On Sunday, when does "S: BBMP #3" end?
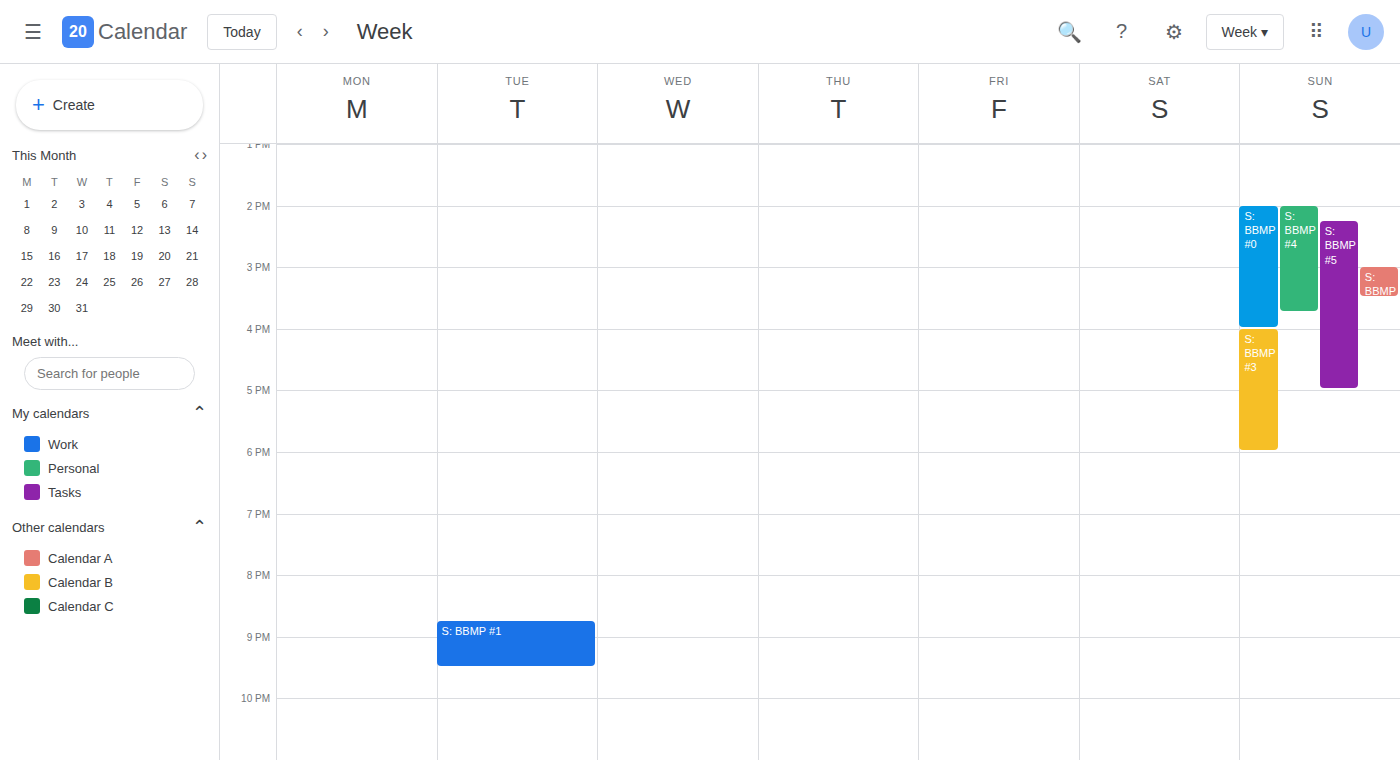
6:00 PM